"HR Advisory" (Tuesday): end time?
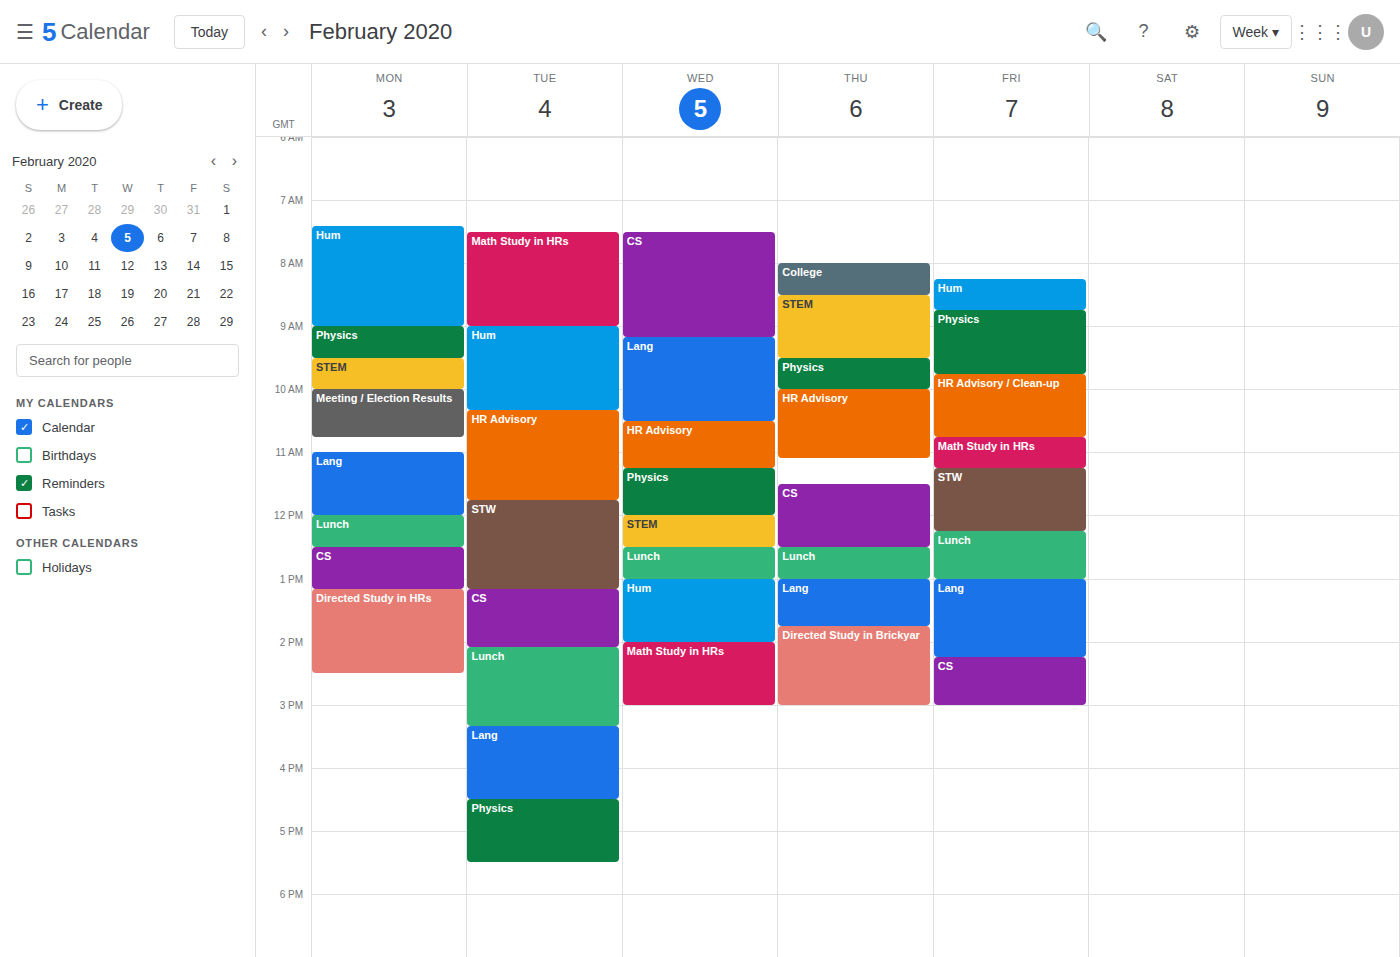
11:45 AM